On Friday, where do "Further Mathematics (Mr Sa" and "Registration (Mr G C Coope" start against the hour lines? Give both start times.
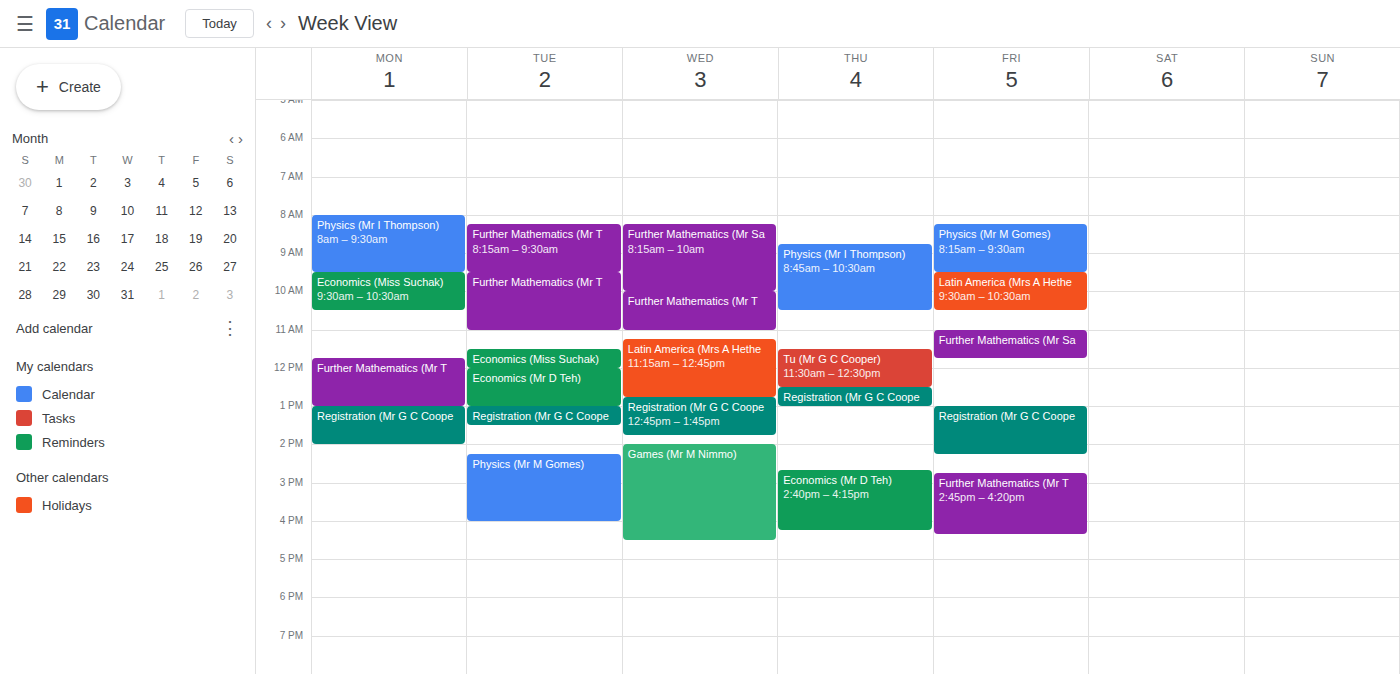
"Further Mathematics (Mr Sa": 11:00 AM, exactly on the 11 AM line. "Registration (Mr G C Coope": 1:00 PM, exactly on the 1 PM line.